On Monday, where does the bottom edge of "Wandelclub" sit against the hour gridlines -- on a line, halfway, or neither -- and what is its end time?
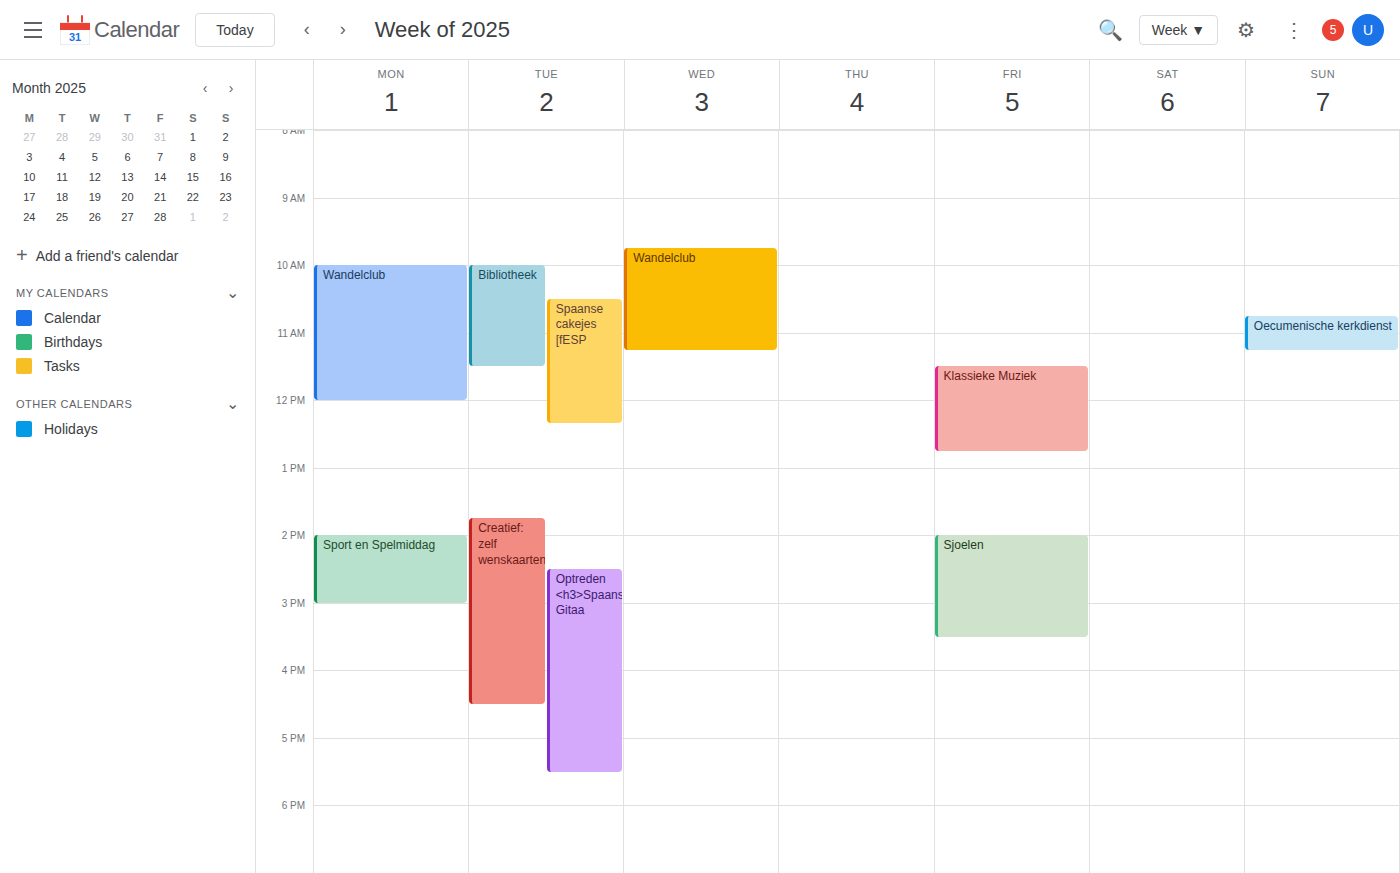
12:00 PM -- exactly on the 12 PM line.